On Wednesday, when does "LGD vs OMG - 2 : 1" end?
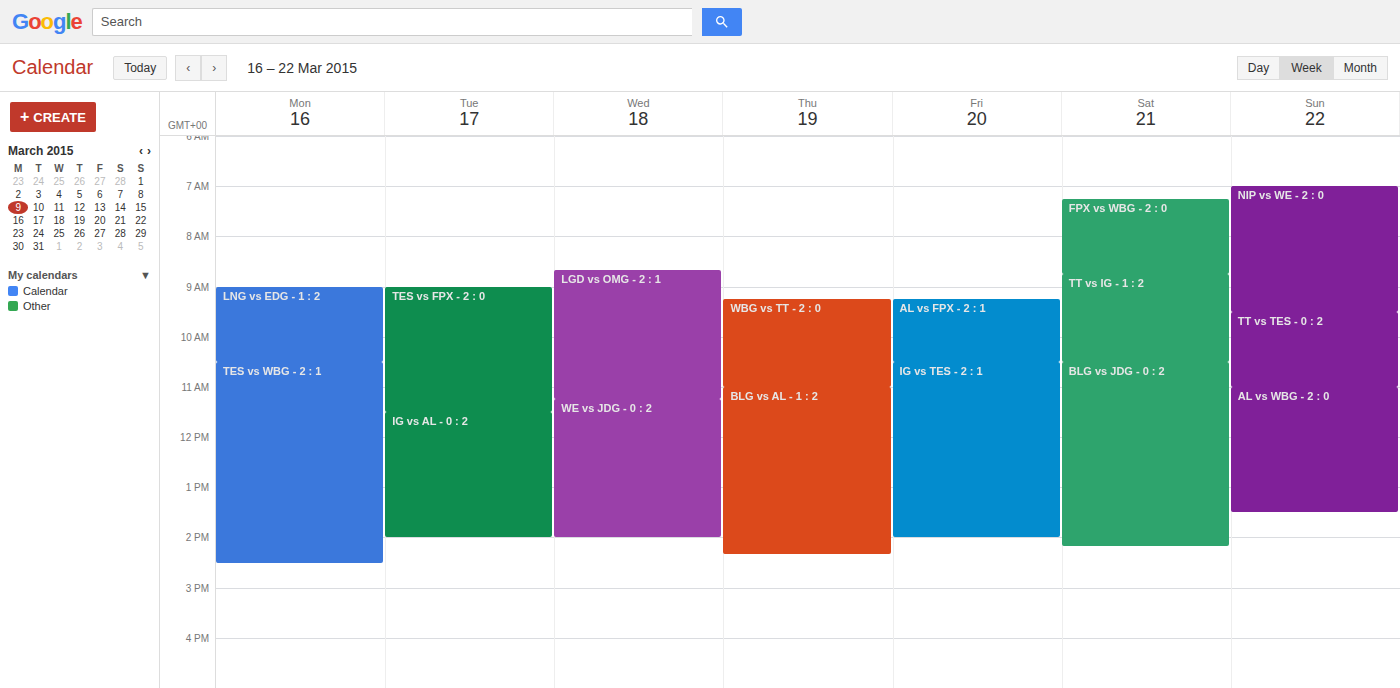
11:15 AM